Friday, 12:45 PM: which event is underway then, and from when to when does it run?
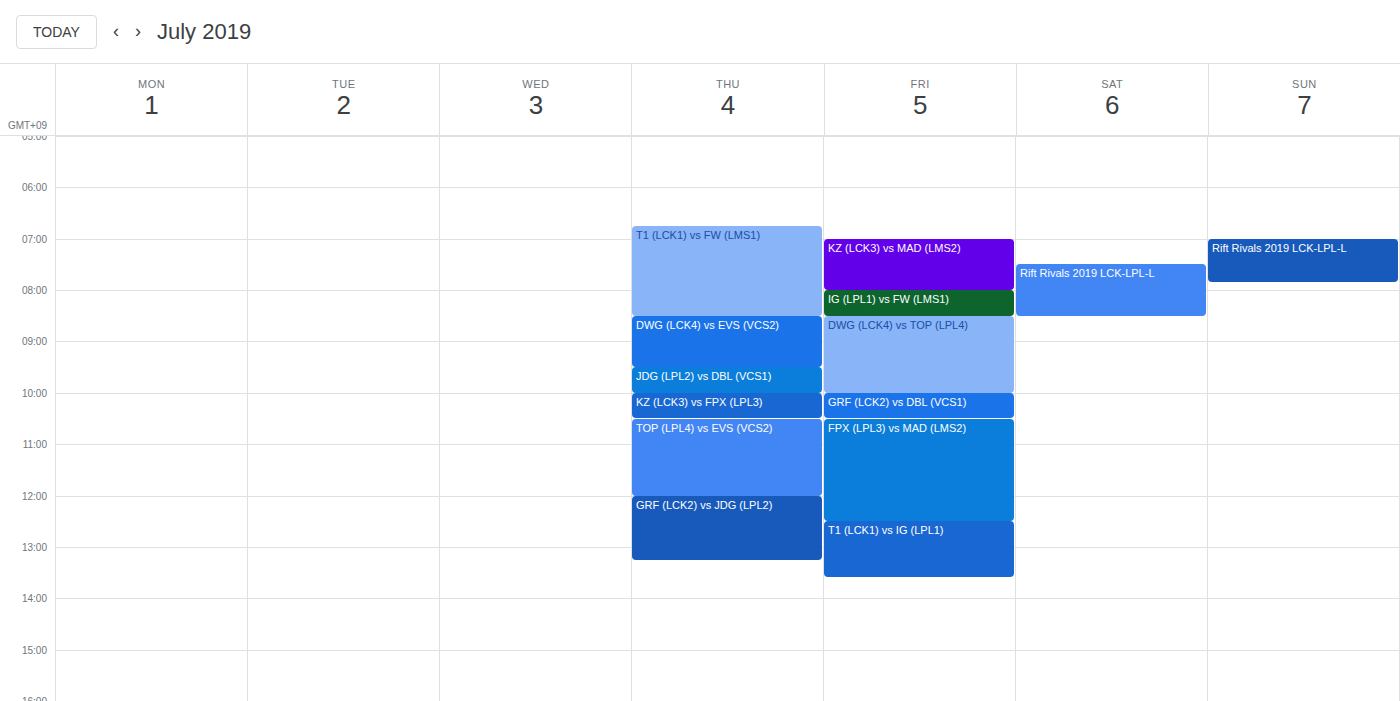
"T1 (LCK1) vs IG (LPL1)", 12:30 PM to 1:35 PM